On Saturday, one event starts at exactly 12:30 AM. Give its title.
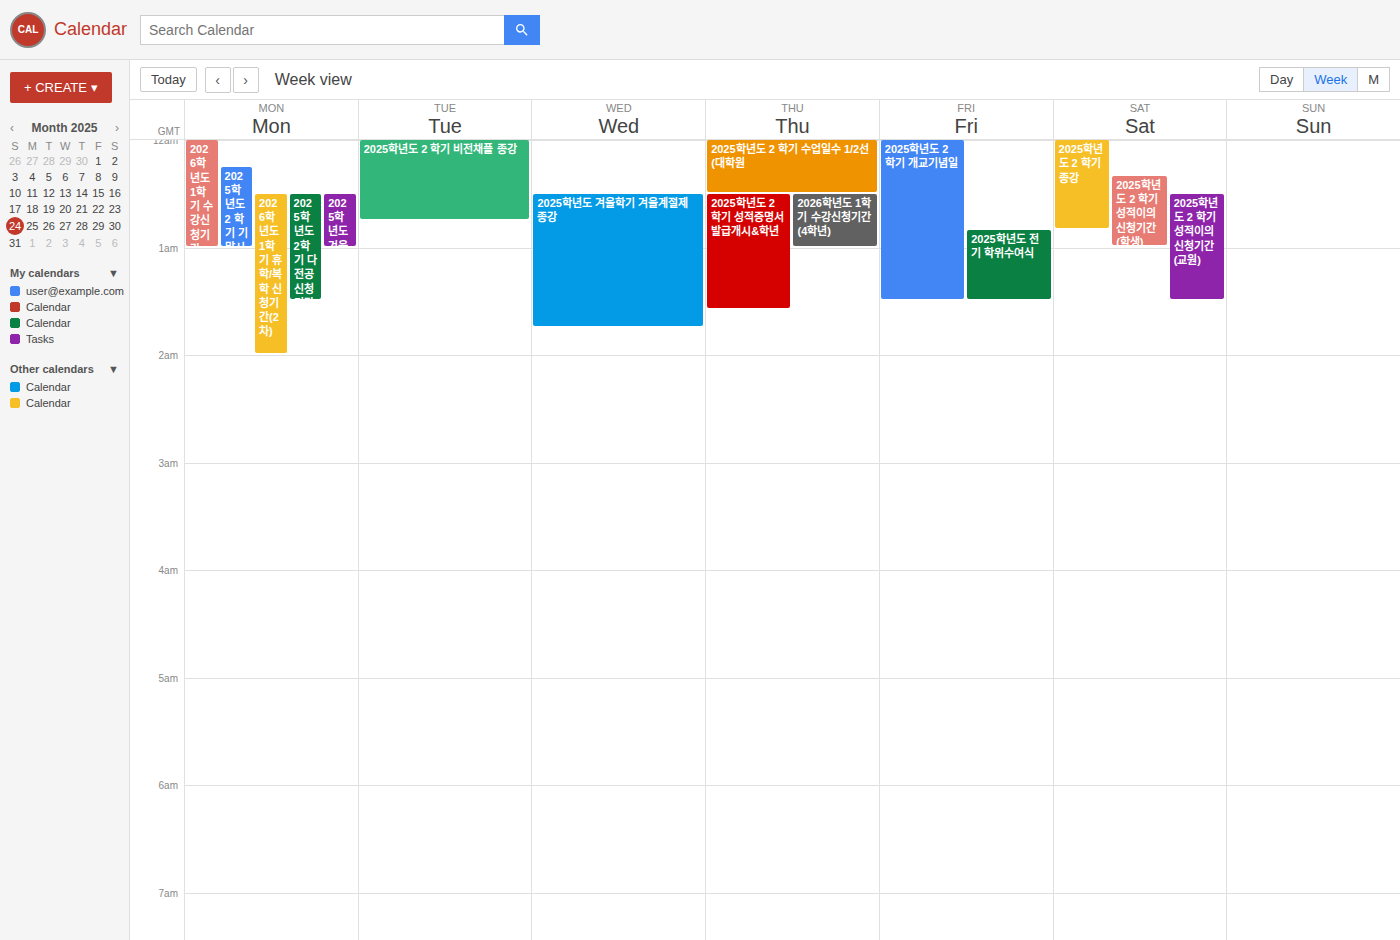
"2025학년도 2 학기 성적이의신청기간(교원)"